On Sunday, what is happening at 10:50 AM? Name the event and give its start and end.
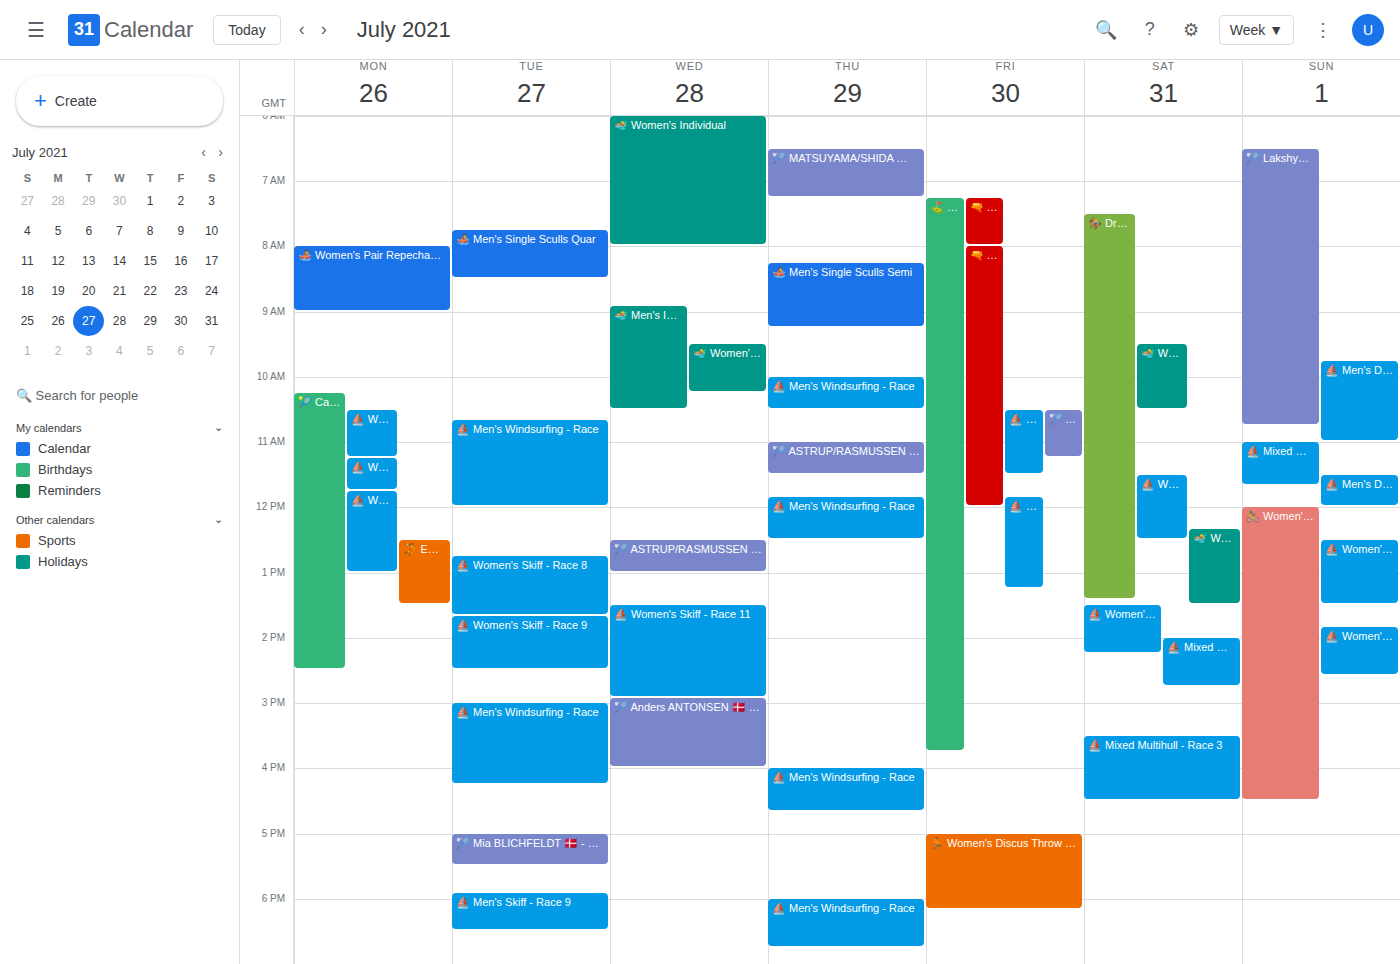
"⛵ Men's Dinghy - Race 7", 9:45 AM to 11:00 AM